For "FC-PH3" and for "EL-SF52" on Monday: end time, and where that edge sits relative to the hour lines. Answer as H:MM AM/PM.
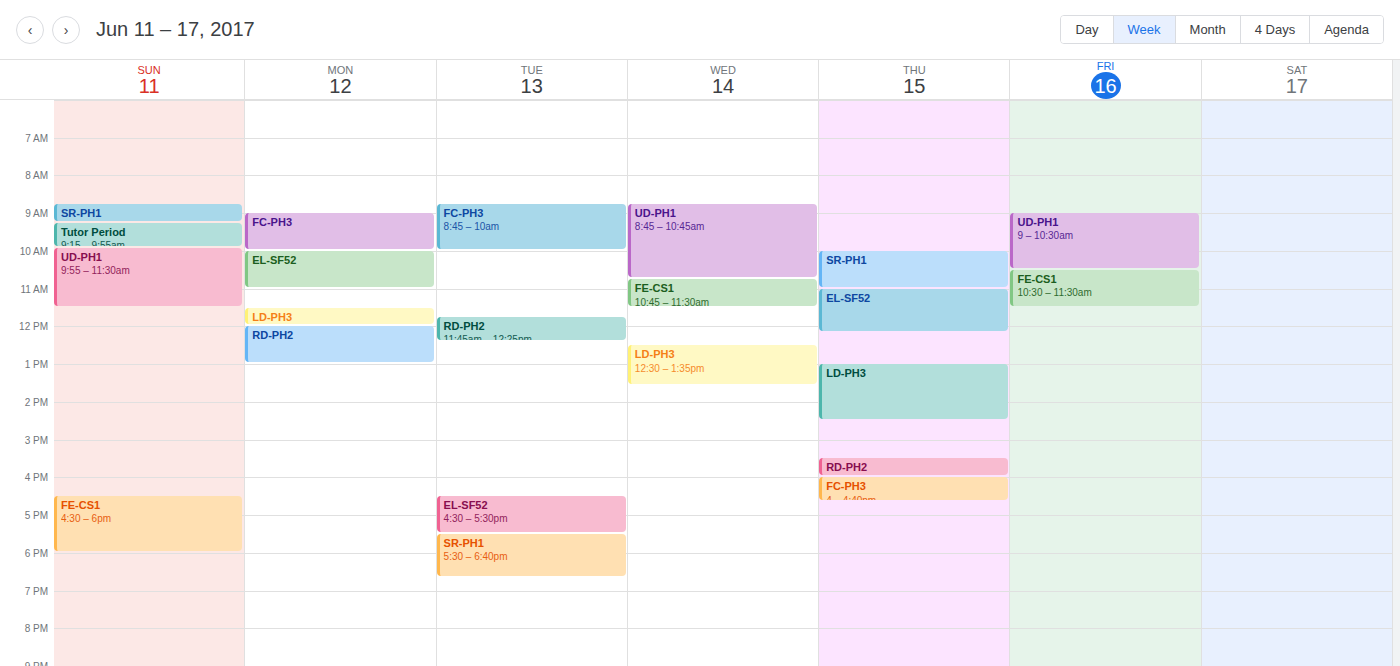
"FC-PH3": 10:00 AM, exactly on the 10 AM line. "EL-SF52": 11:00 AM, exactly on the 11 AM line.